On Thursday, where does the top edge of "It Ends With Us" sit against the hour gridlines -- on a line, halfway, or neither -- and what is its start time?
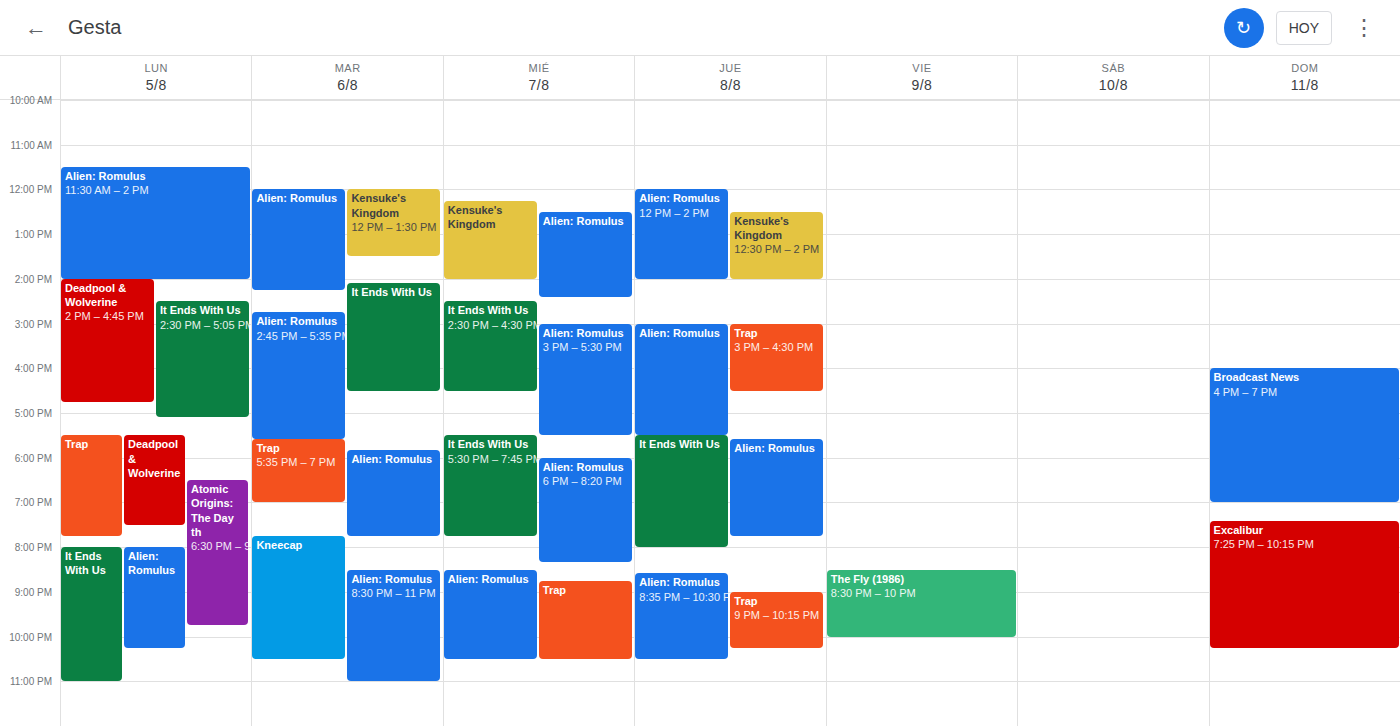
5:30 PM -- halfway between the 5 PM and 6 PM lines.